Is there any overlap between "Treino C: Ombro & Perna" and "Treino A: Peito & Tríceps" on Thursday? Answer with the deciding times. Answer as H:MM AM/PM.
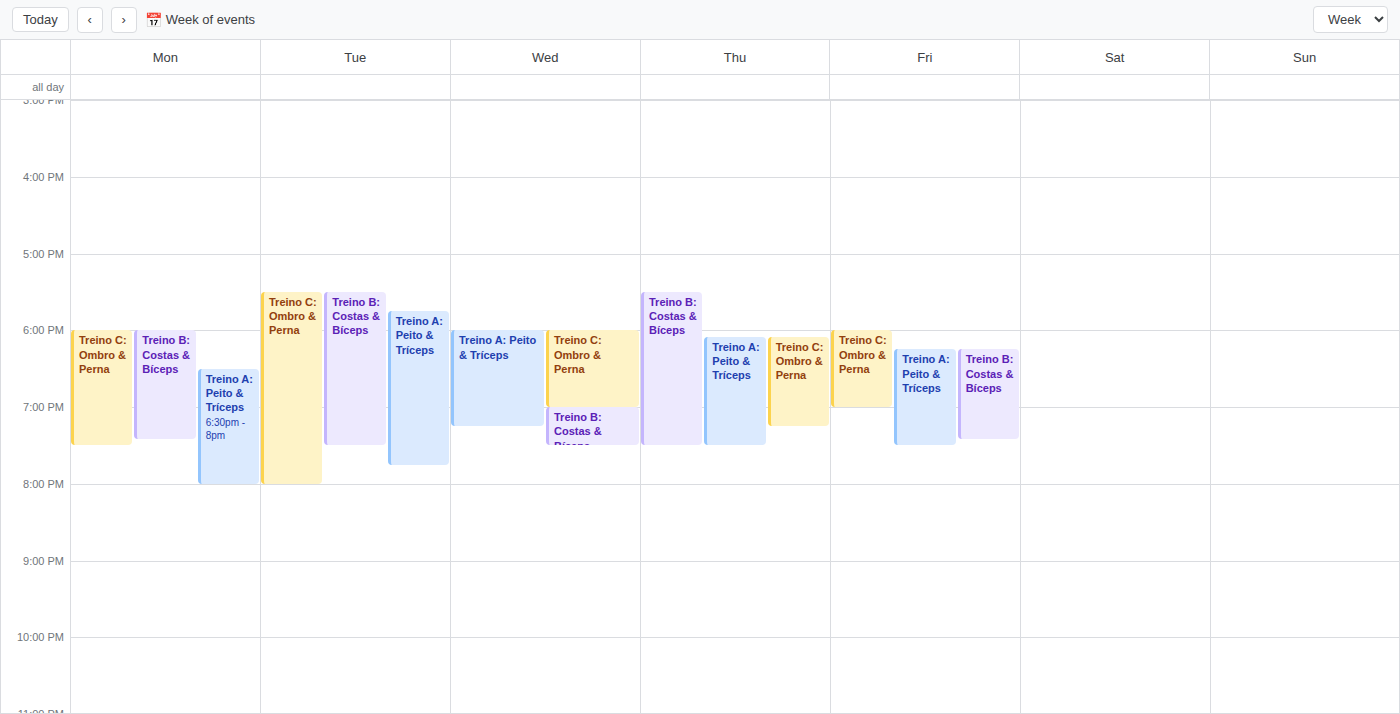
"Treino A: Peito & Tríceps" starts at 6:05 PM, before "Treino C: Ombro & Perna" ends at 7:15 PM -- they overlap.